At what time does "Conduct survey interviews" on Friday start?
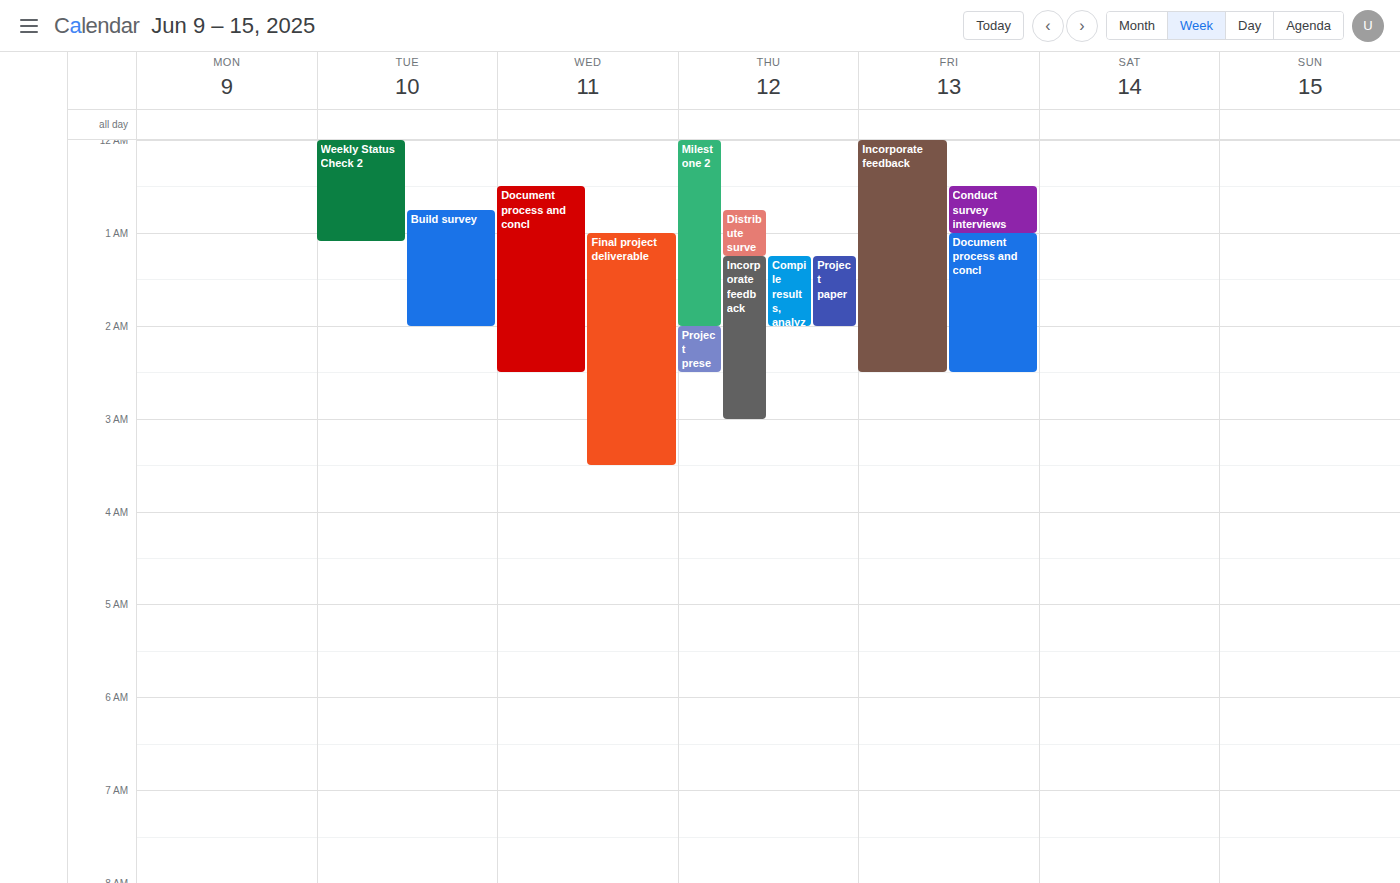
12:30 AM